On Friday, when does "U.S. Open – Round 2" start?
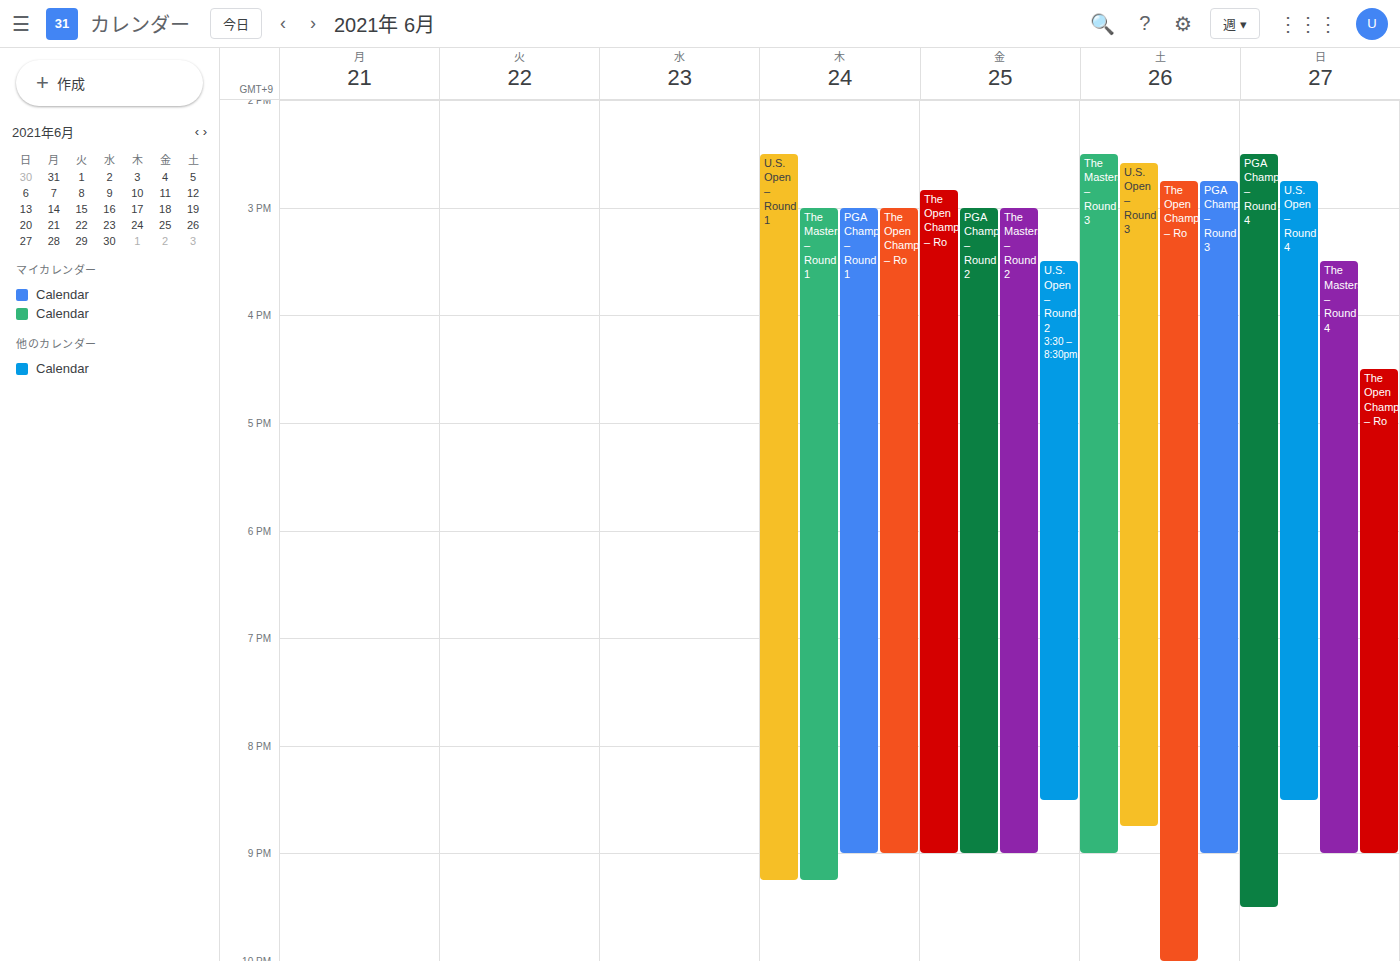
3:30 PM